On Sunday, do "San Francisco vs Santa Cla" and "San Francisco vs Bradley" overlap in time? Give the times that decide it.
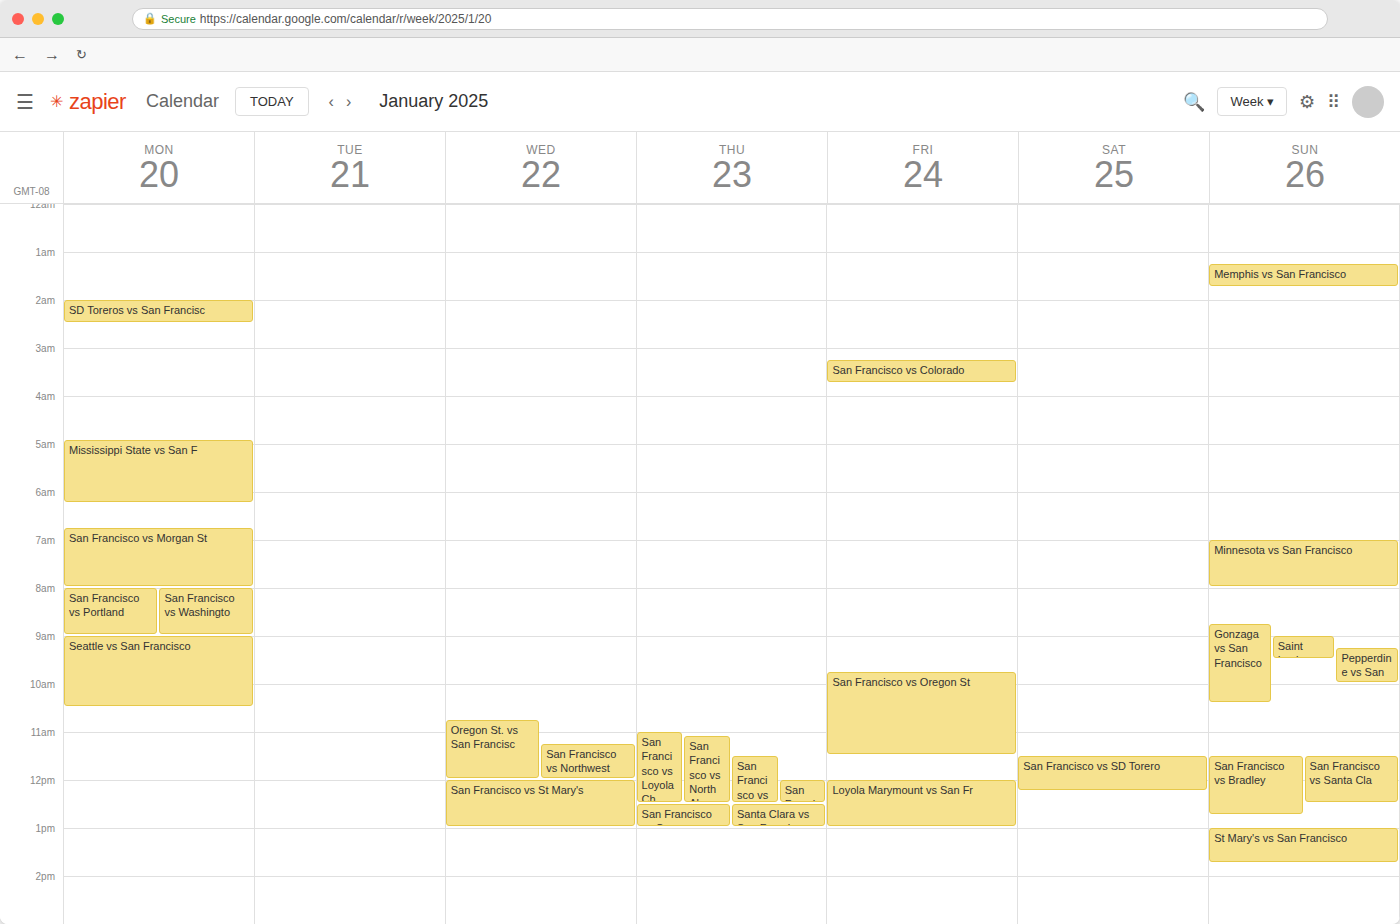
"San Francisco vs Bradley" starts at 11:30 AM, before "San Francisco vs Santa Cla" ends at 12:30 PM -- they overlap.